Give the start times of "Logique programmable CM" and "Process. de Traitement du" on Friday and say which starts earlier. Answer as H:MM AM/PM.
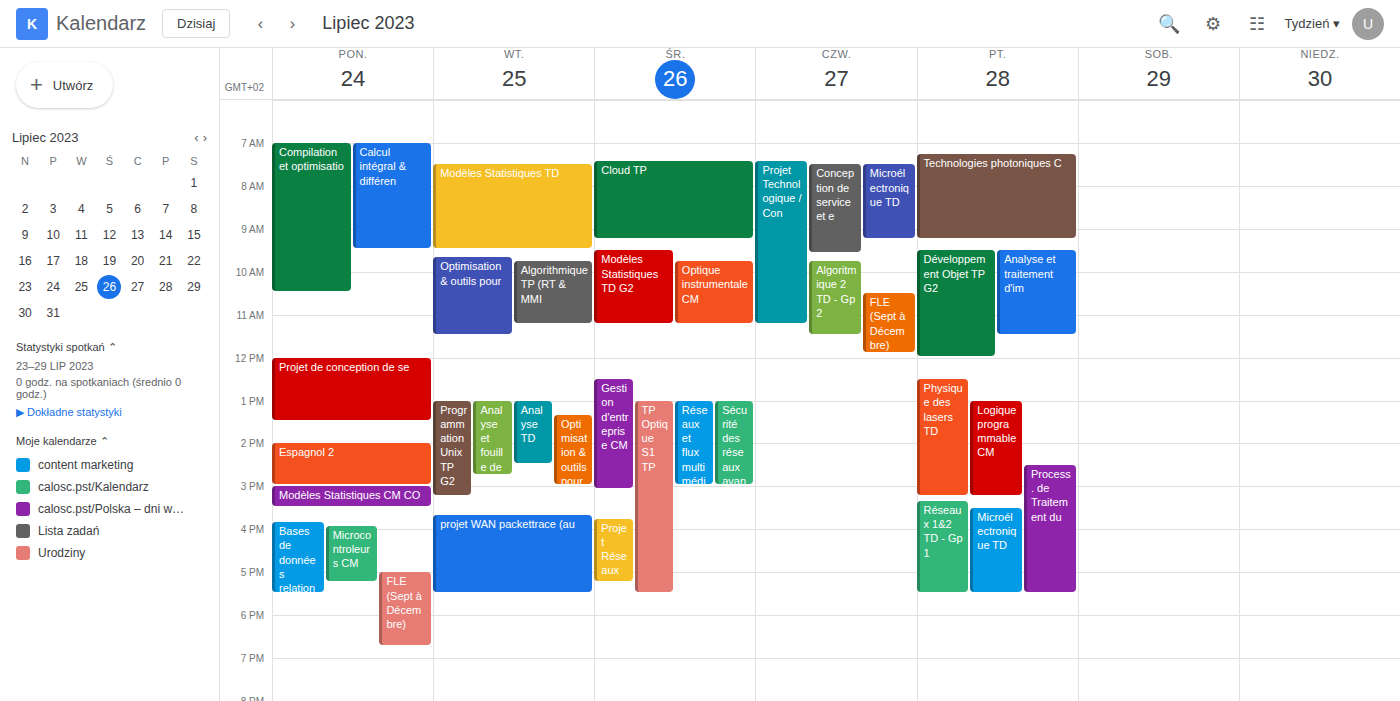
"Logique programmable CM" 1:00 PM; "Process. de Traitement du" 2:30 PM.